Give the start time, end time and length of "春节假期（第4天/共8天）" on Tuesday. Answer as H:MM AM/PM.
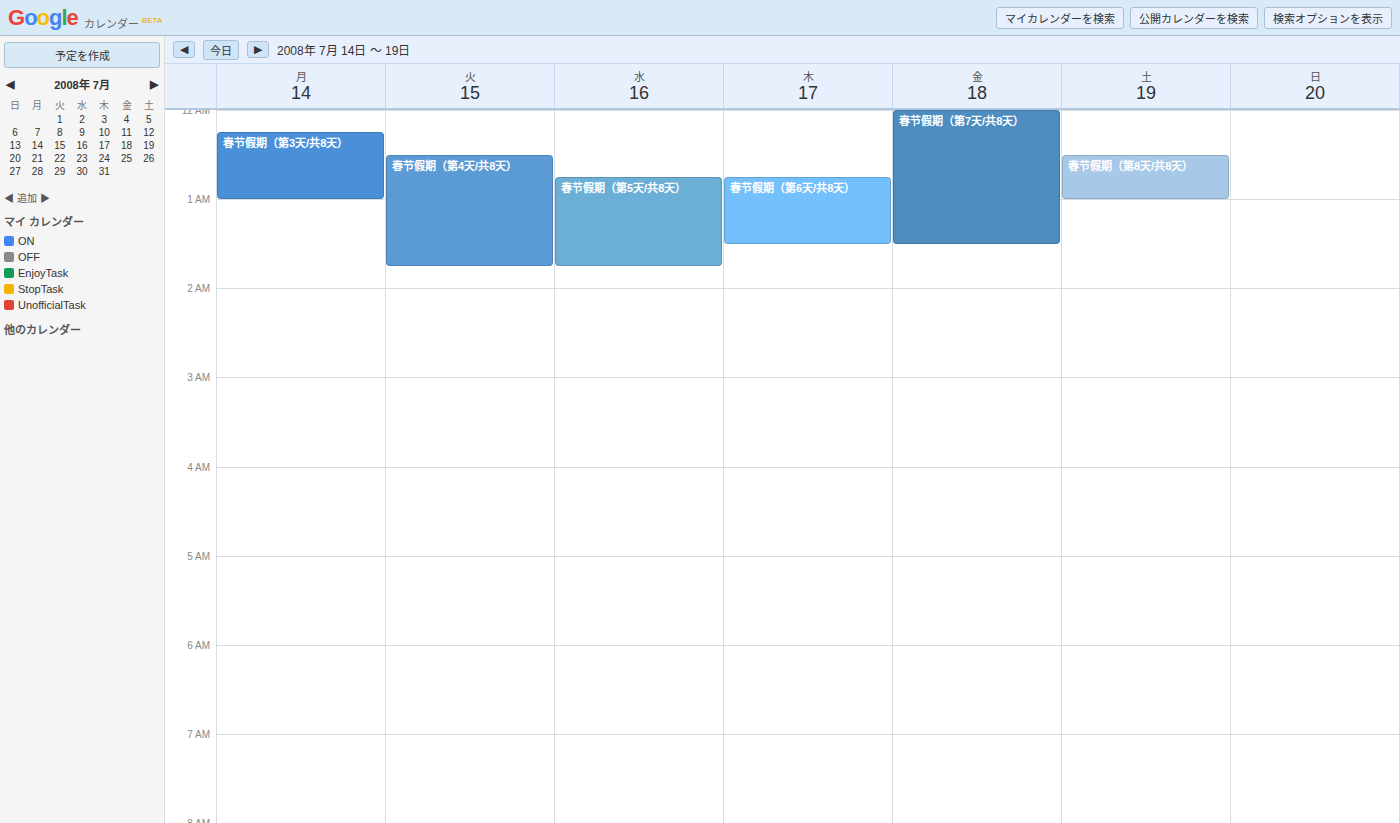
12:30 AM to 1:45 AM, 1 hour 15 minutes